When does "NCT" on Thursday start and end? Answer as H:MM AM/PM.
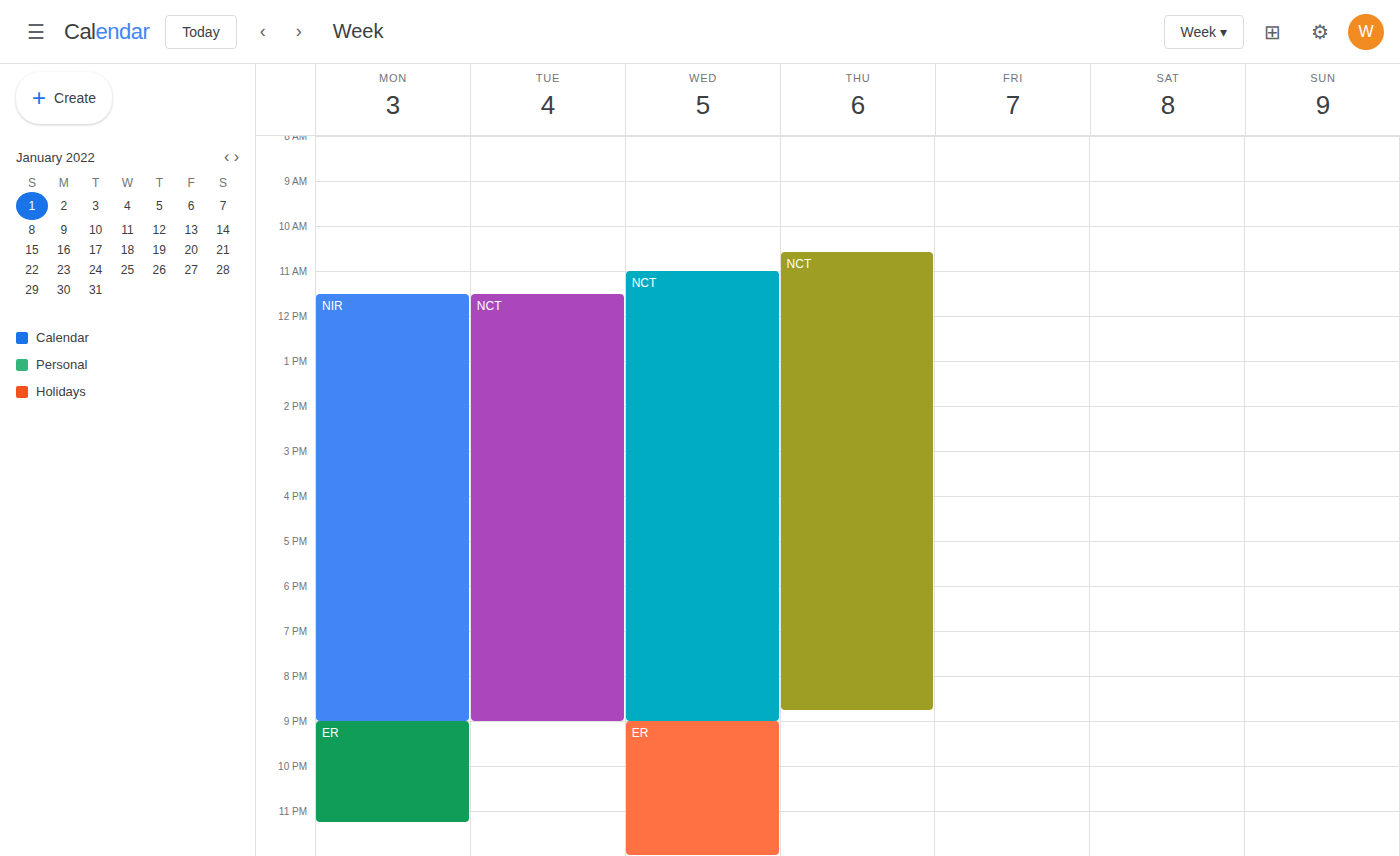
10:35 AM to 8:45 PM